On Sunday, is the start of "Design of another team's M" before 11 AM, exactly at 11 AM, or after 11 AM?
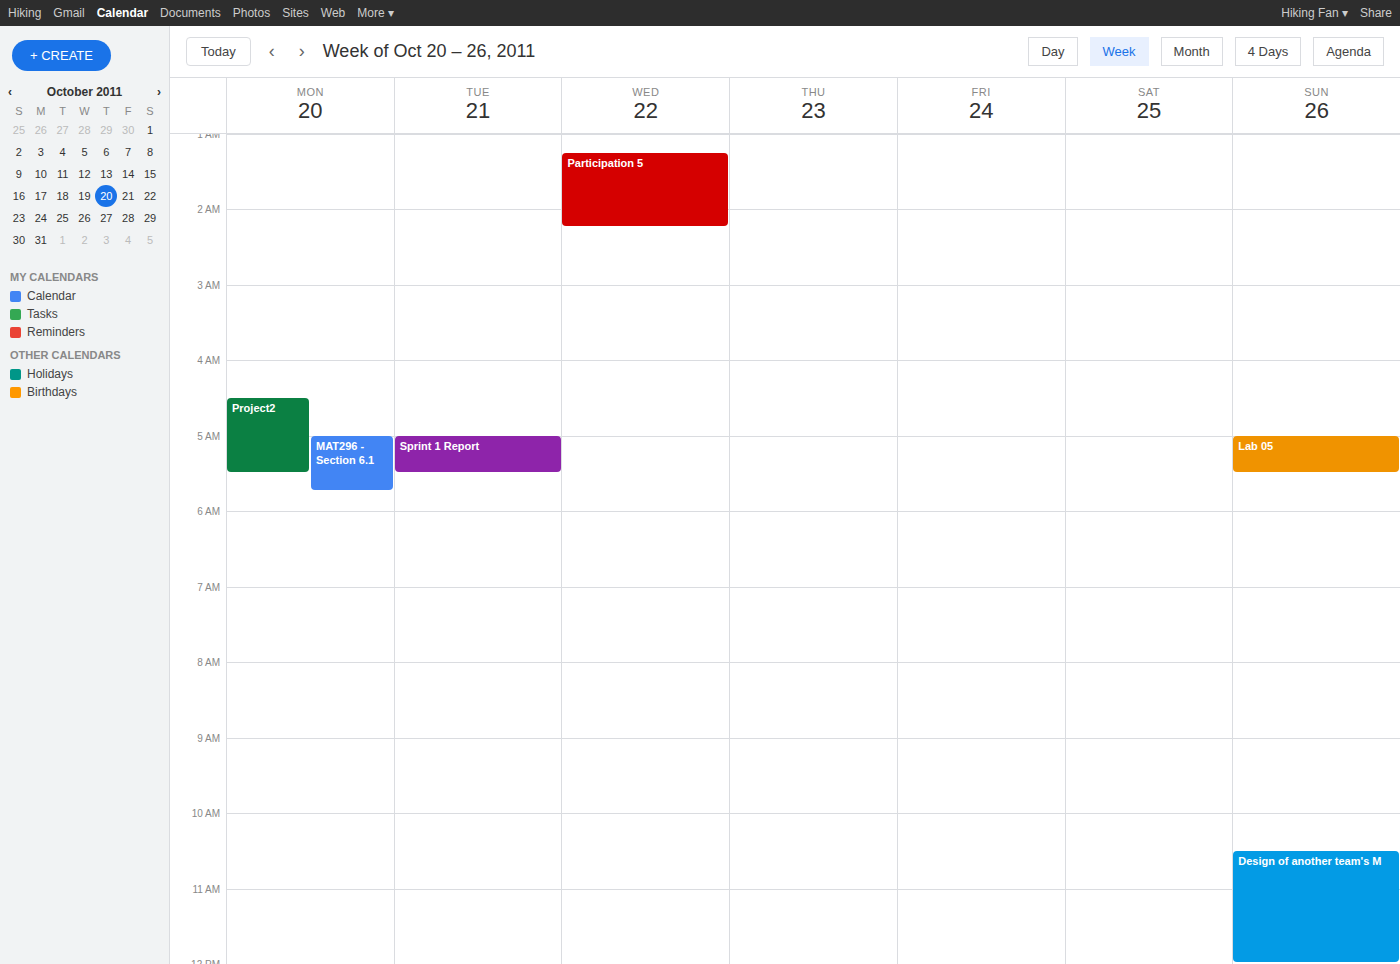
10:30 AM -- before 11 AM, 30 minutes above the 11 AM line.